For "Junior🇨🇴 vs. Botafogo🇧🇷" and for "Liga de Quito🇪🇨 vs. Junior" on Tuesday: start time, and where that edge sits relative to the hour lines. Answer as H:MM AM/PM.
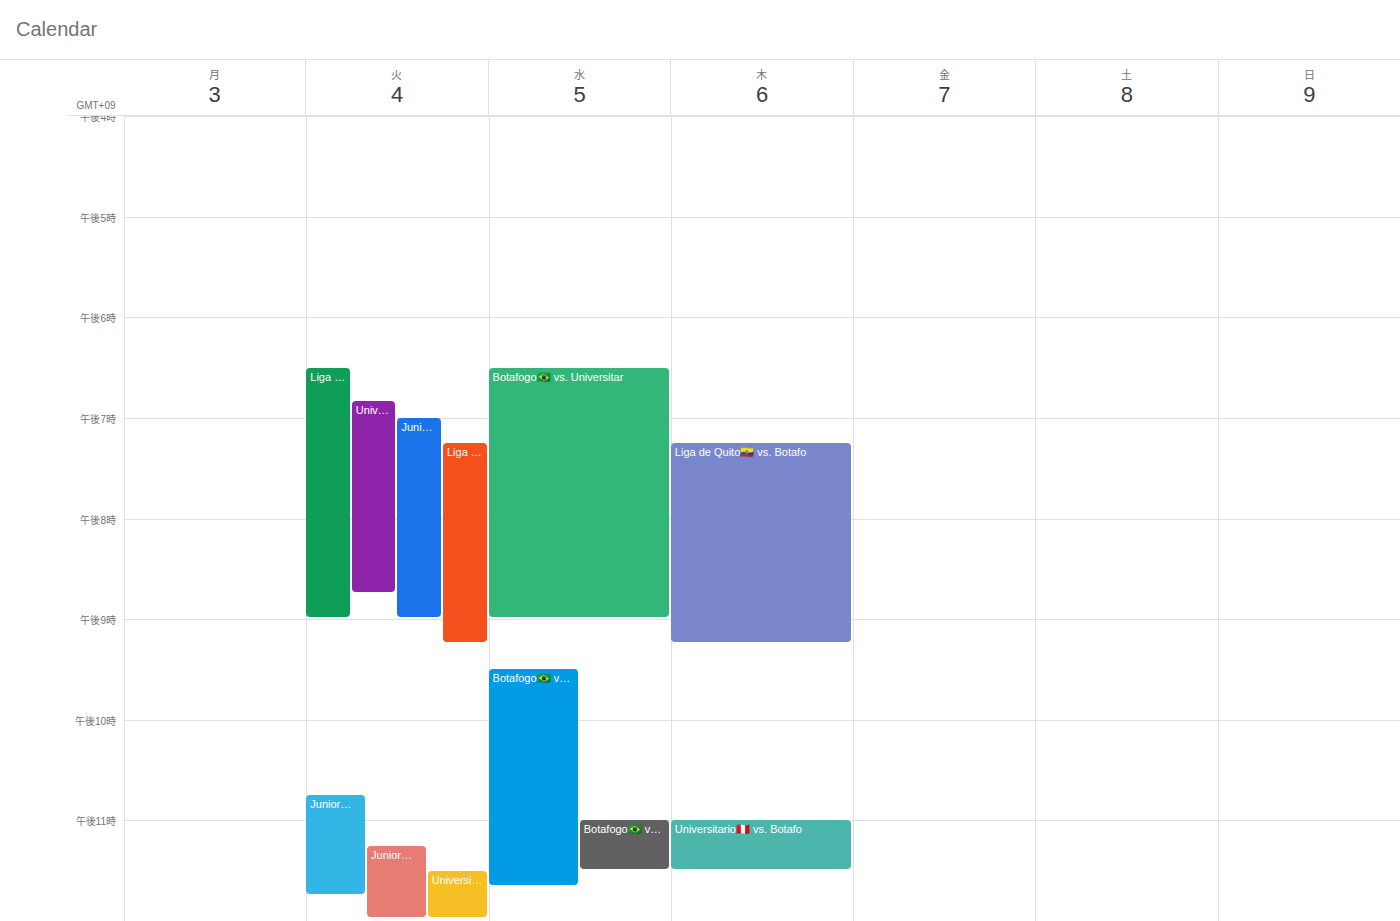
"Junior🇨🇴 vs. Botafogo🇧🇷": 7:00 PM, exactly on the 7 PM line. "Liga de Quito🇪🇨 vs. Junior": 6:30 PM, halfway between the 6 PM and 7 PM lines.